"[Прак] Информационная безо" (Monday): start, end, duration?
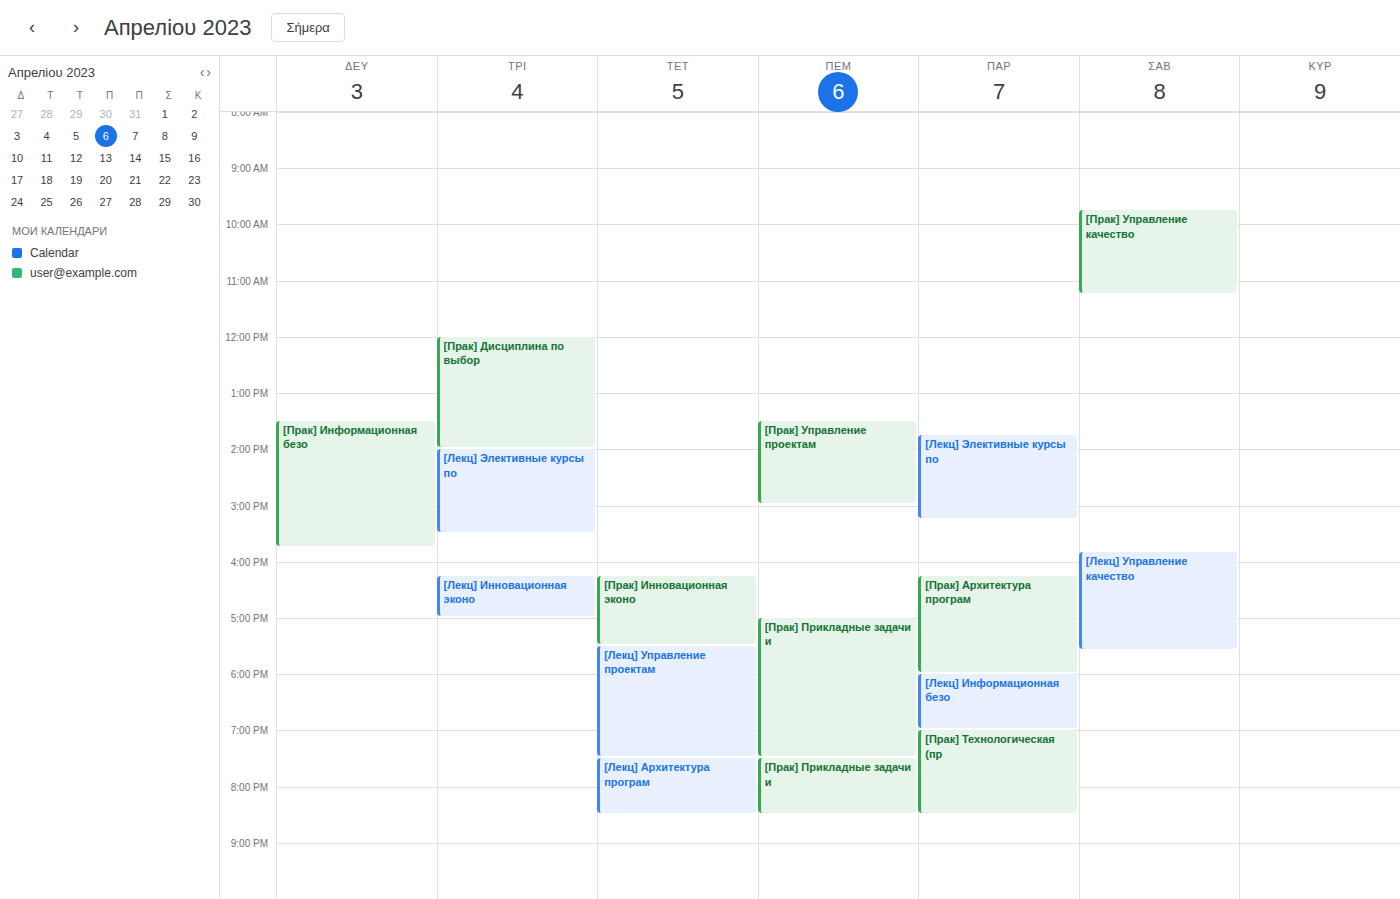
1:30 PM to 3:45 PM, 2 hours 15 minutes